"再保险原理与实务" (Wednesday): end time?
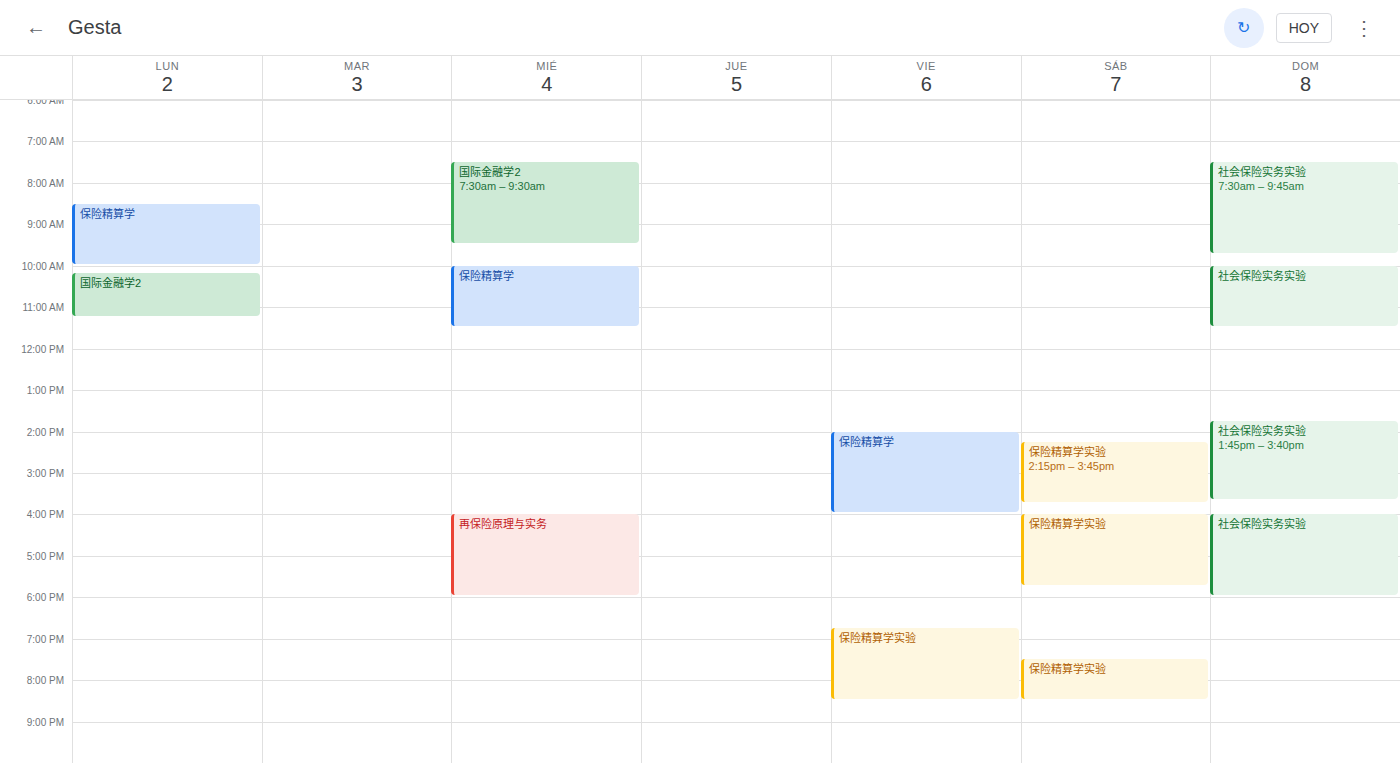
6:00 PM